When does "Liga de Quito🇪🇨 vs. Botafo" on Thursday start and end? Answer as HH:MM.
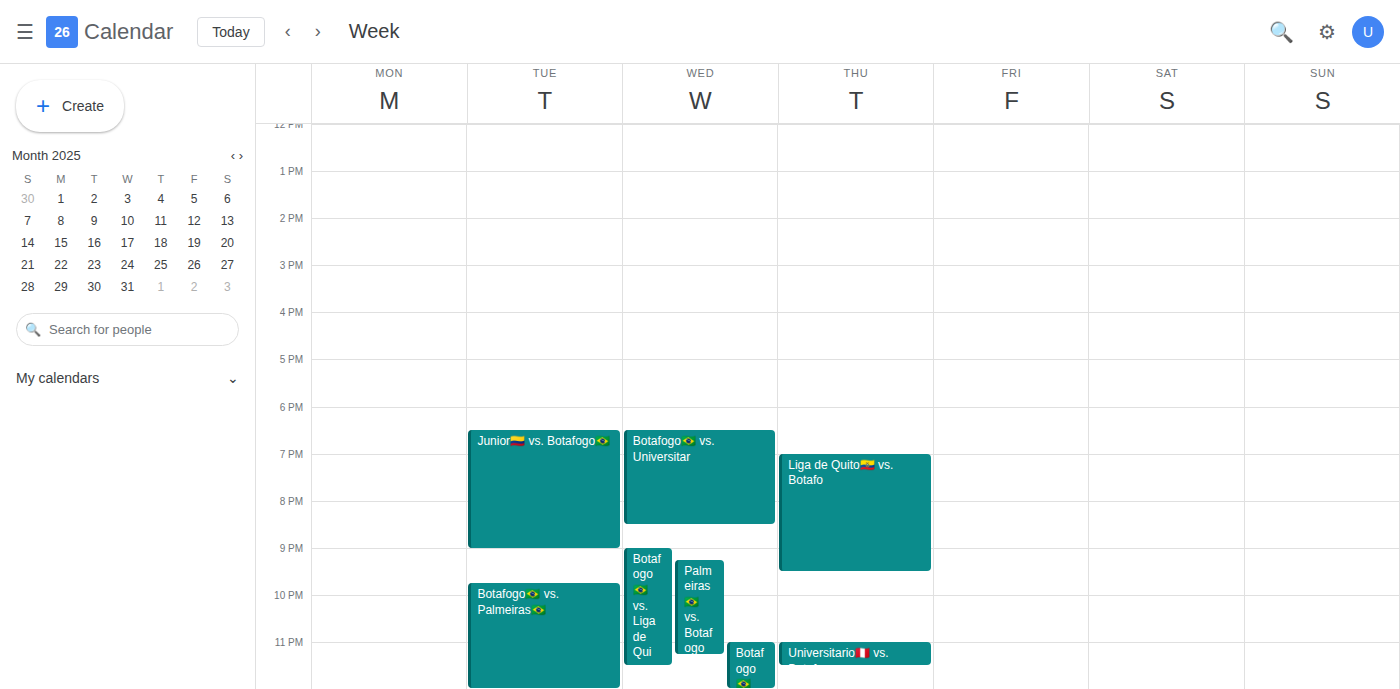
19:00 to 21:30